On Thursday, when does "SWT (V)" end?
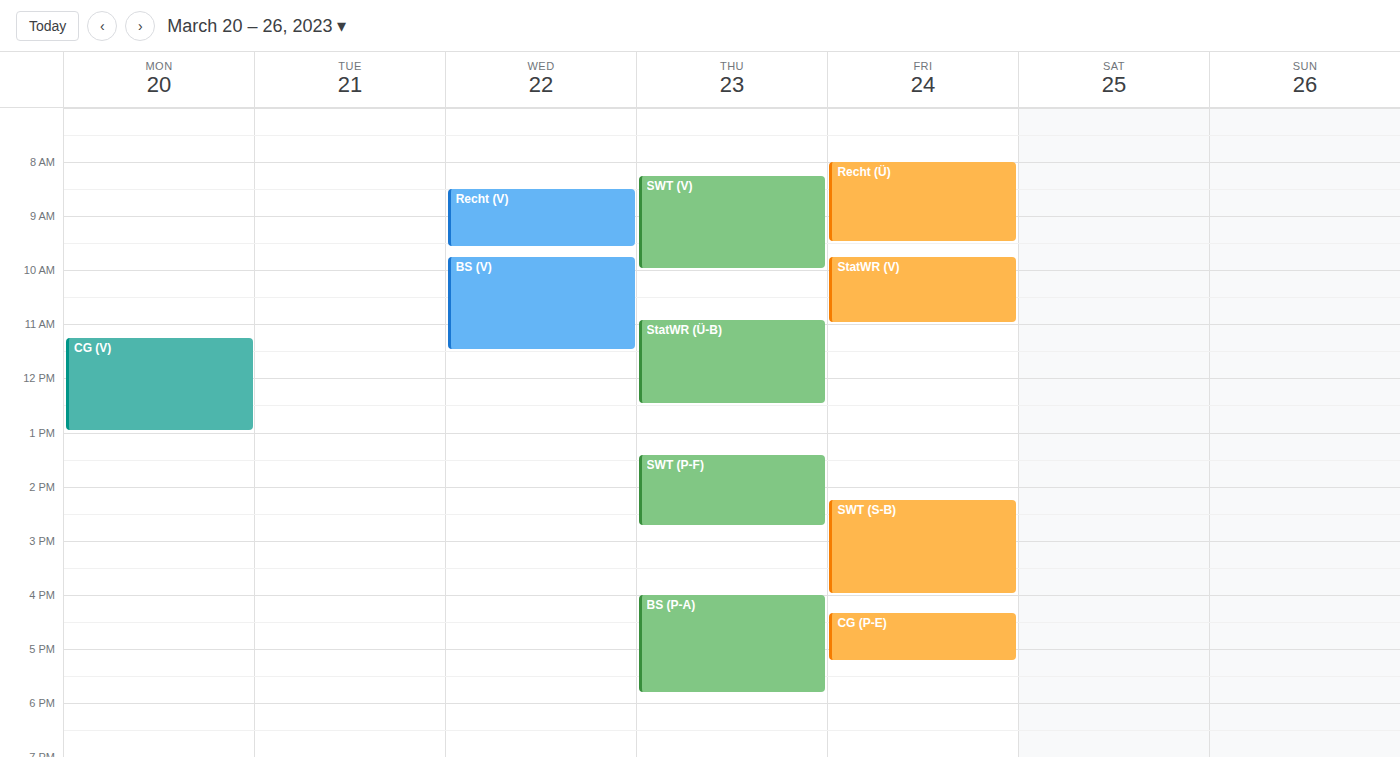
10:00